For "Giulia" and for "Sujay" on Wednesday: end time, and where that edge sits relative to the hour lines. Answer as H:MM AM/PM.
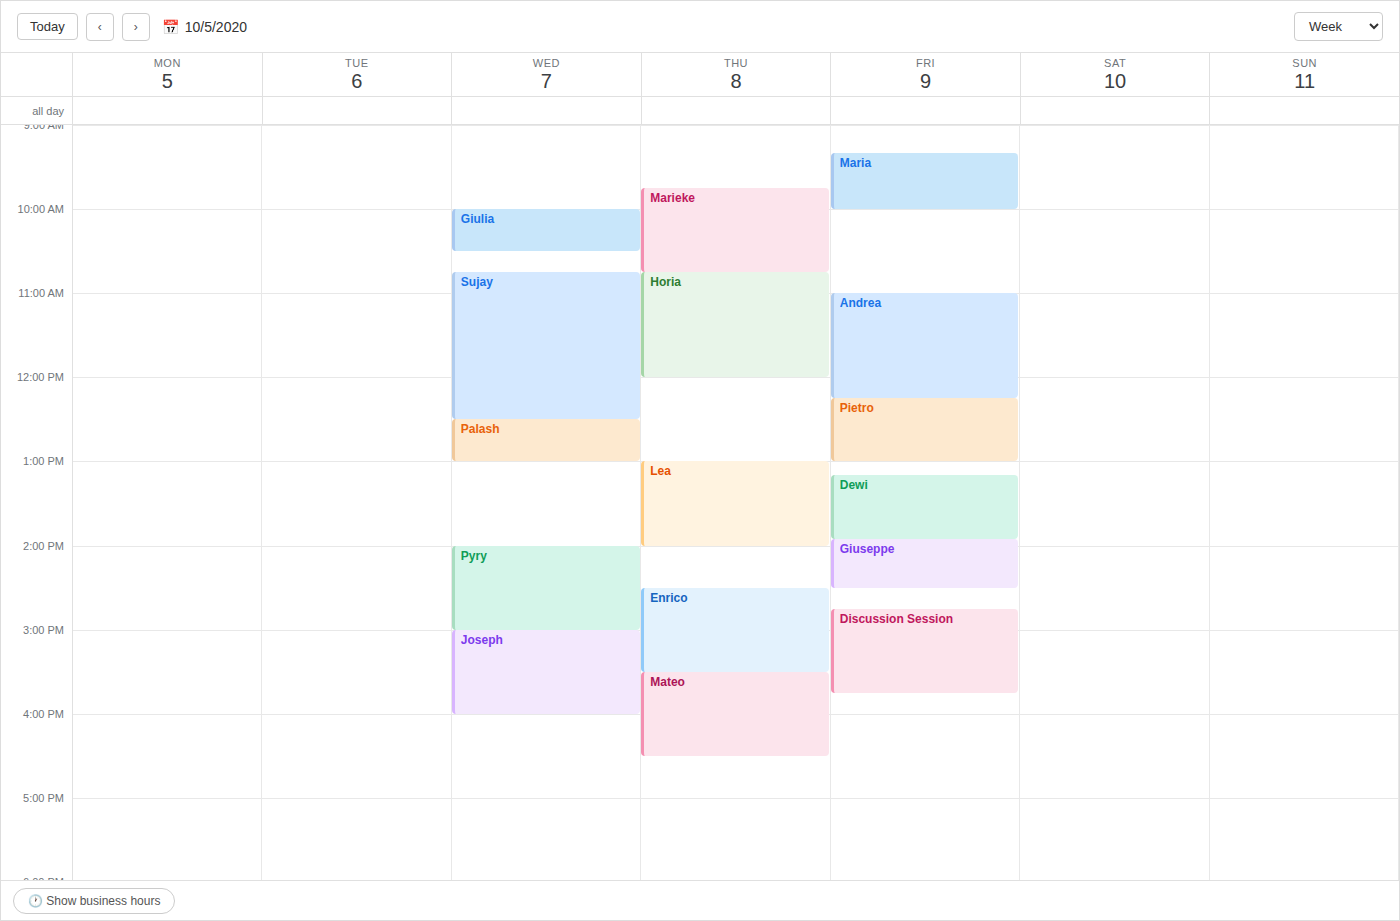
"Giulia": 10:30 AM, halfway between the 10 AM and 11 AM lines. "Sujay": 12:30 PM, halfway between the 12 PM and 1 PM lines.